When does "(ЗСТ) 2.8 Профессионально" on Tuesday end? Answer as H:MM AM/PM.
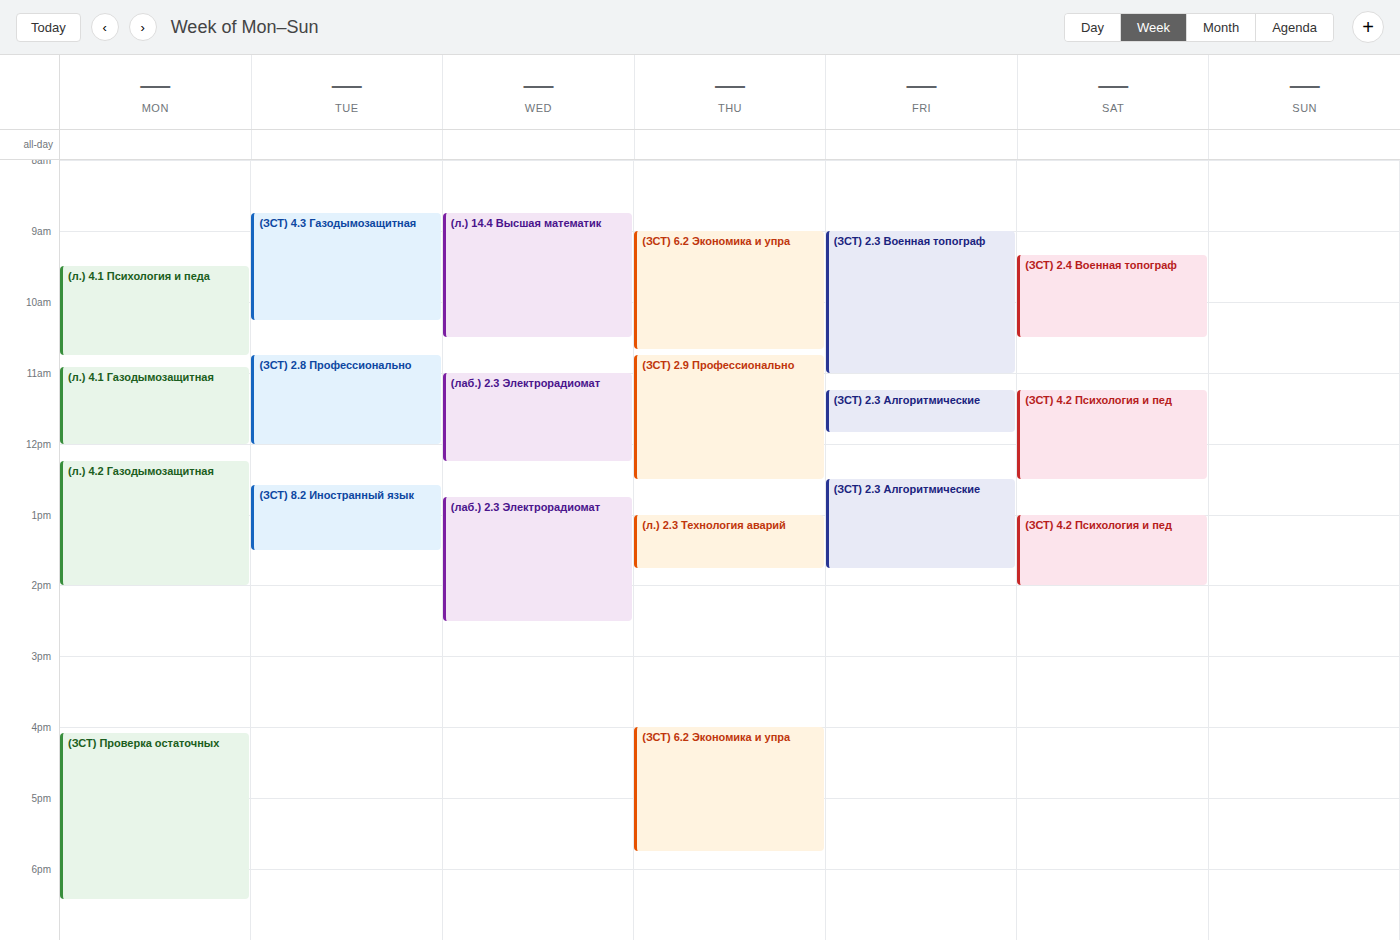
12:00 PM